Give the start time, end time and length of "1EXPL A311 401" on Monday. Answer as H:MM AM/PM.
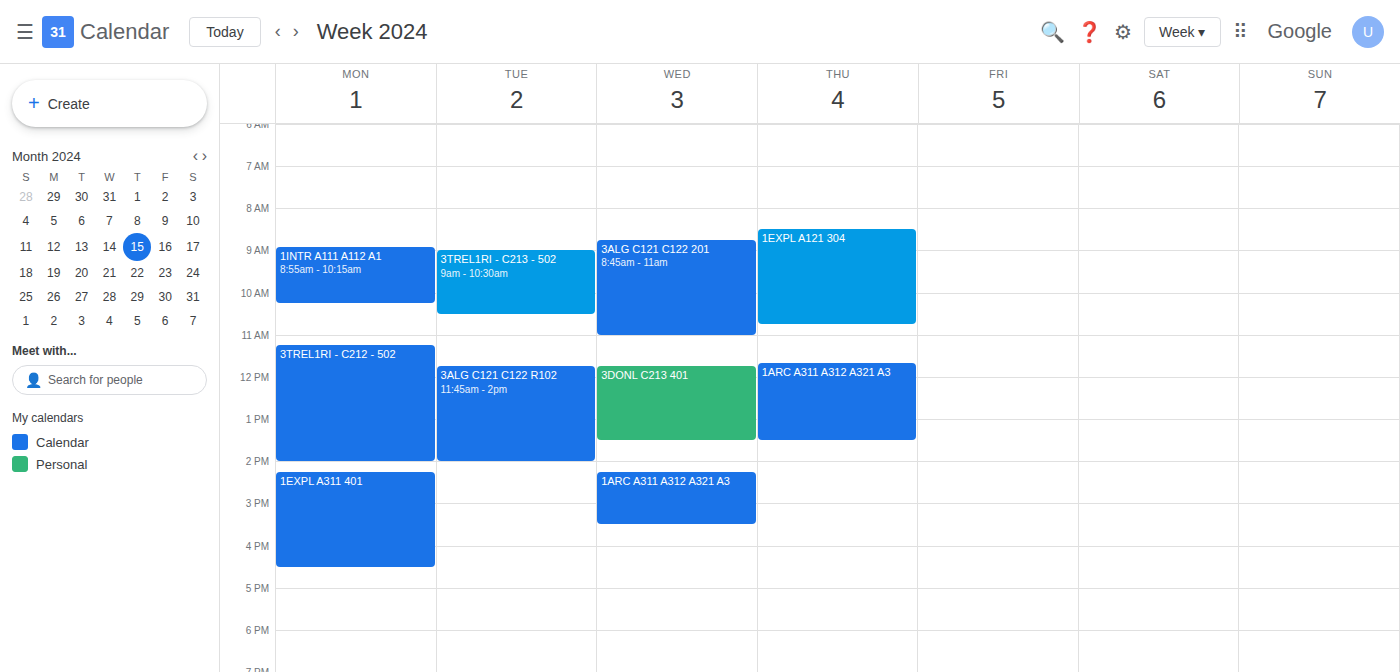
2:15 PM to 4:30 PM, 2 hours 15 minutes